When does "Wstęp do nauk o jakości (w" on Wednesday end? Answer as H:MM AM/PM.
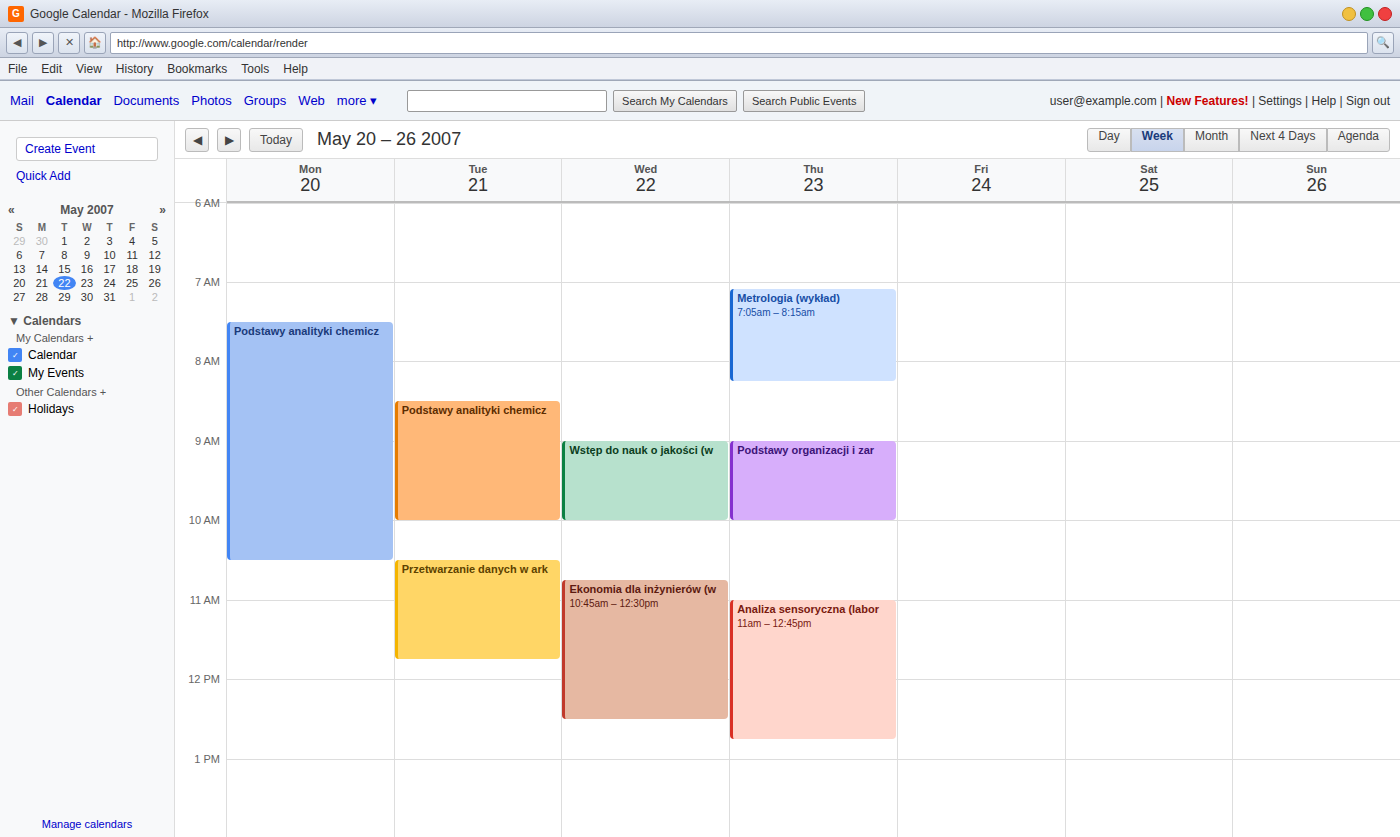
10:00 AM